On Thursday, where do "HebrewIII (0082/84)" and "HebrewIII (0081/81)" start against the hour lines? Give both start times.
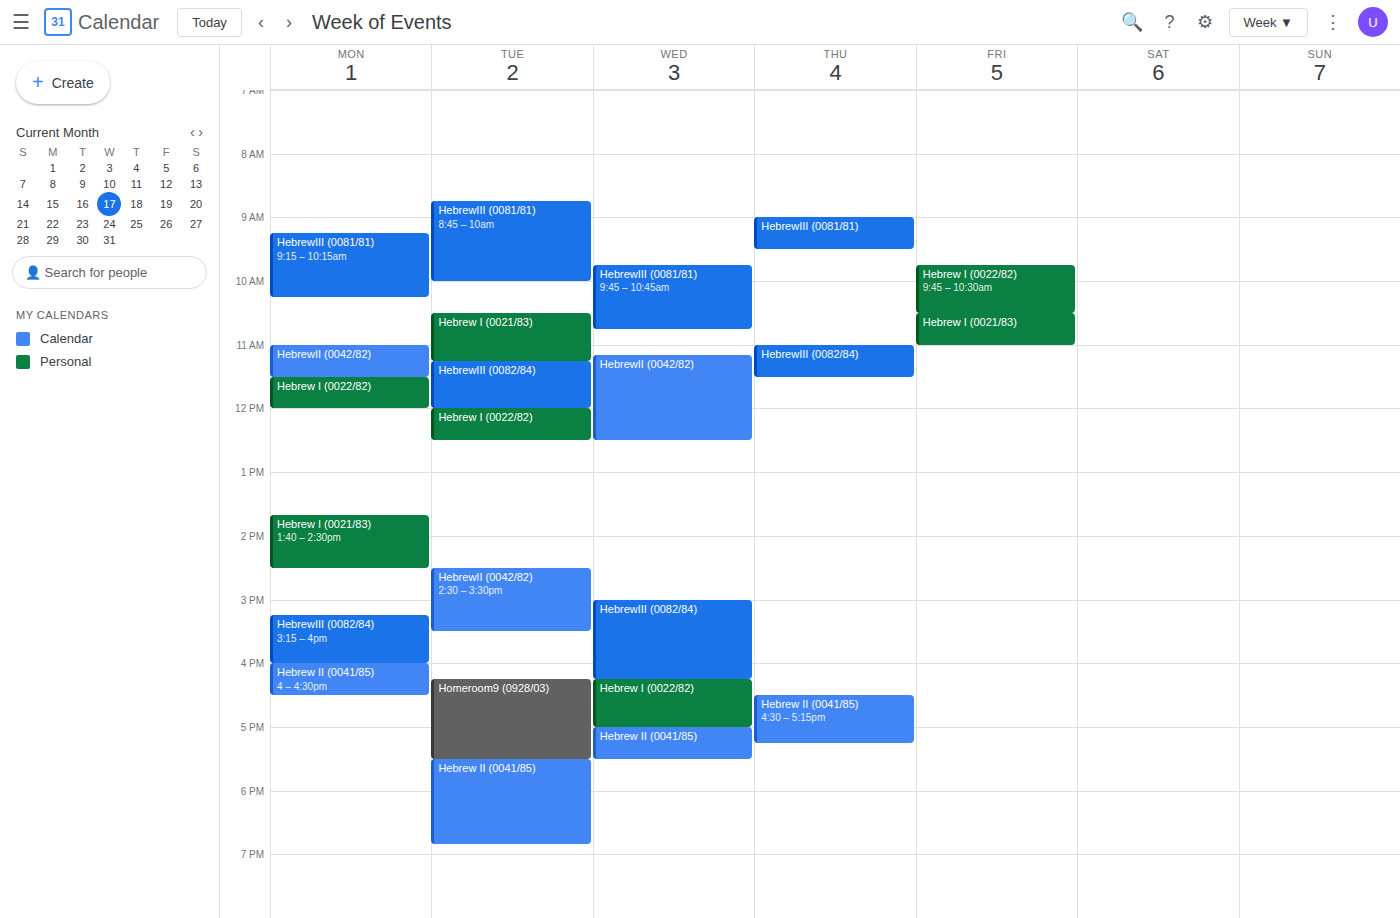
"HebrewIII (0082/84)": 11:00 AM, exactly on the 11 AM line. "HebrewIII (0081/81)": 9:00 AM, exactly on the 9 AM line.